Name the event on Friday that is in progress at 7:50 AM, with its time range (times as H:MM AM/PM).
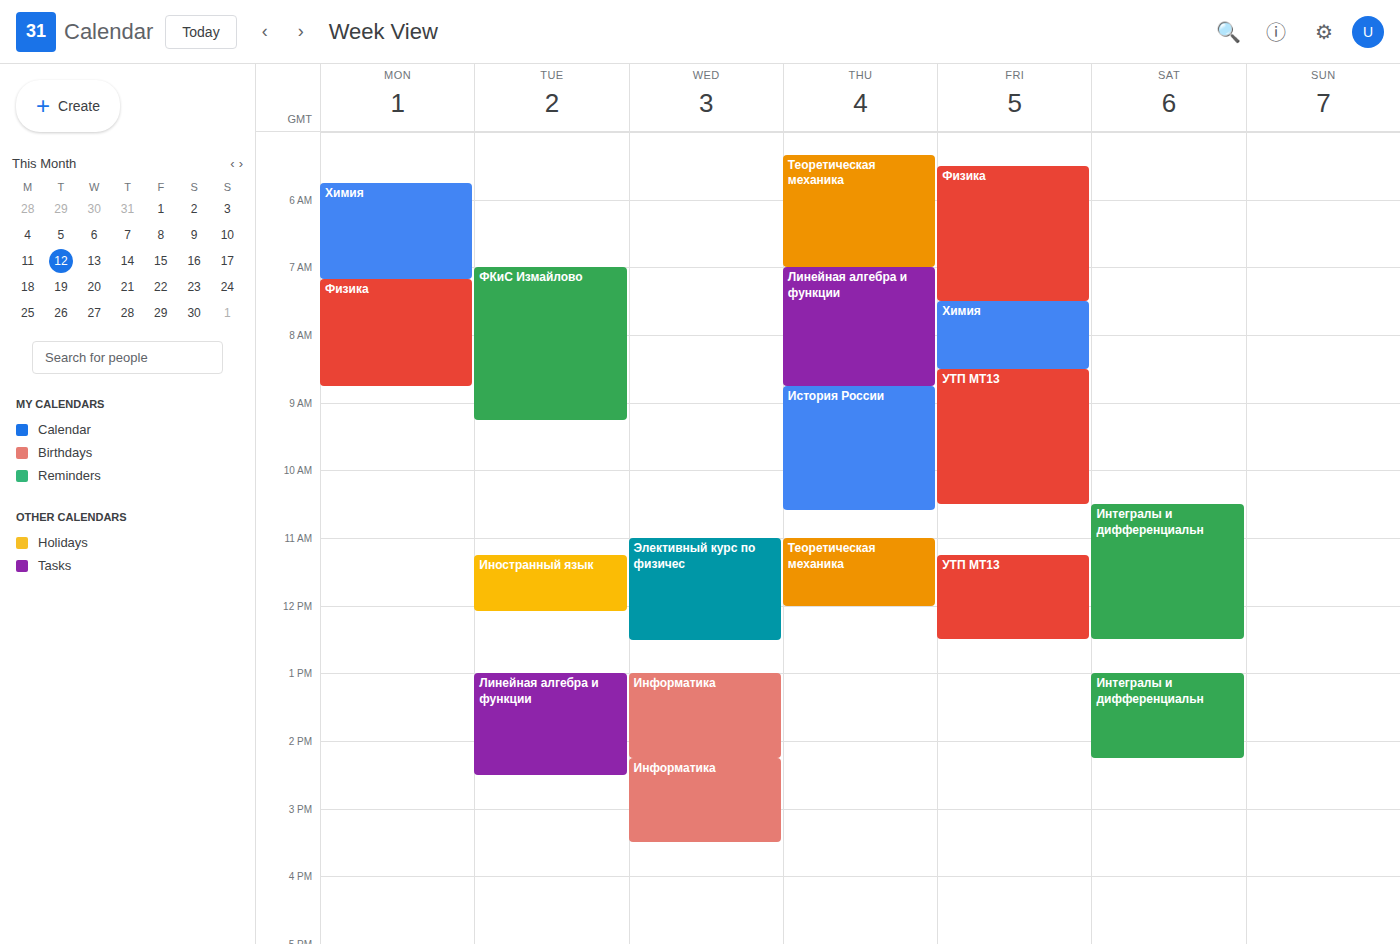
"Химия", 7:30 AM to 8:30 AM